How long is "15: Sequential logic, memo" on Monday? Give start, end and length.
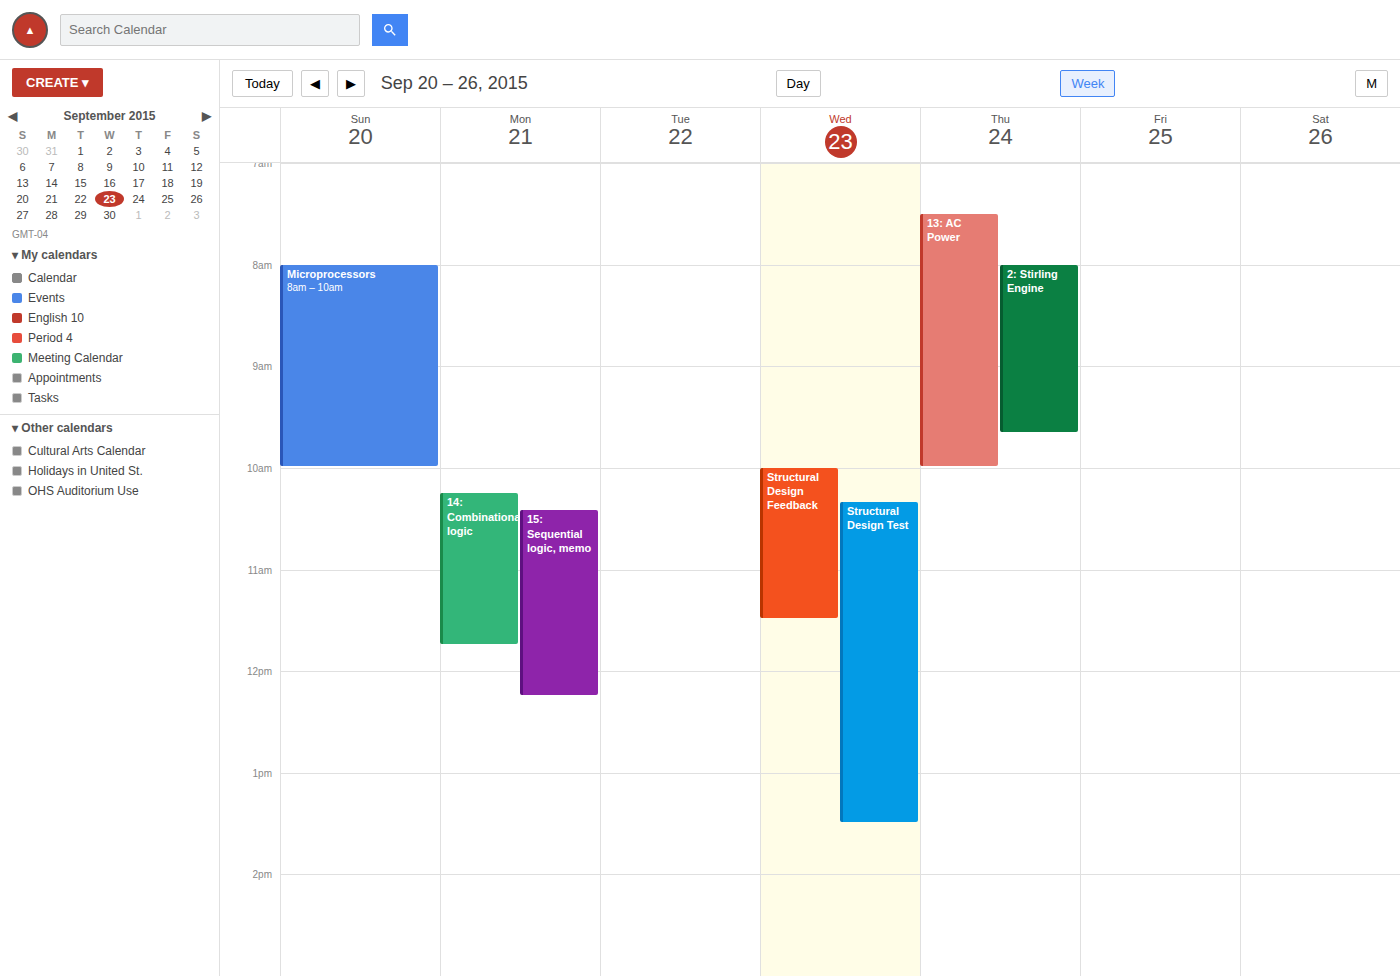
10:25 AM to 12:15 PM, 1 hour 50 minutes